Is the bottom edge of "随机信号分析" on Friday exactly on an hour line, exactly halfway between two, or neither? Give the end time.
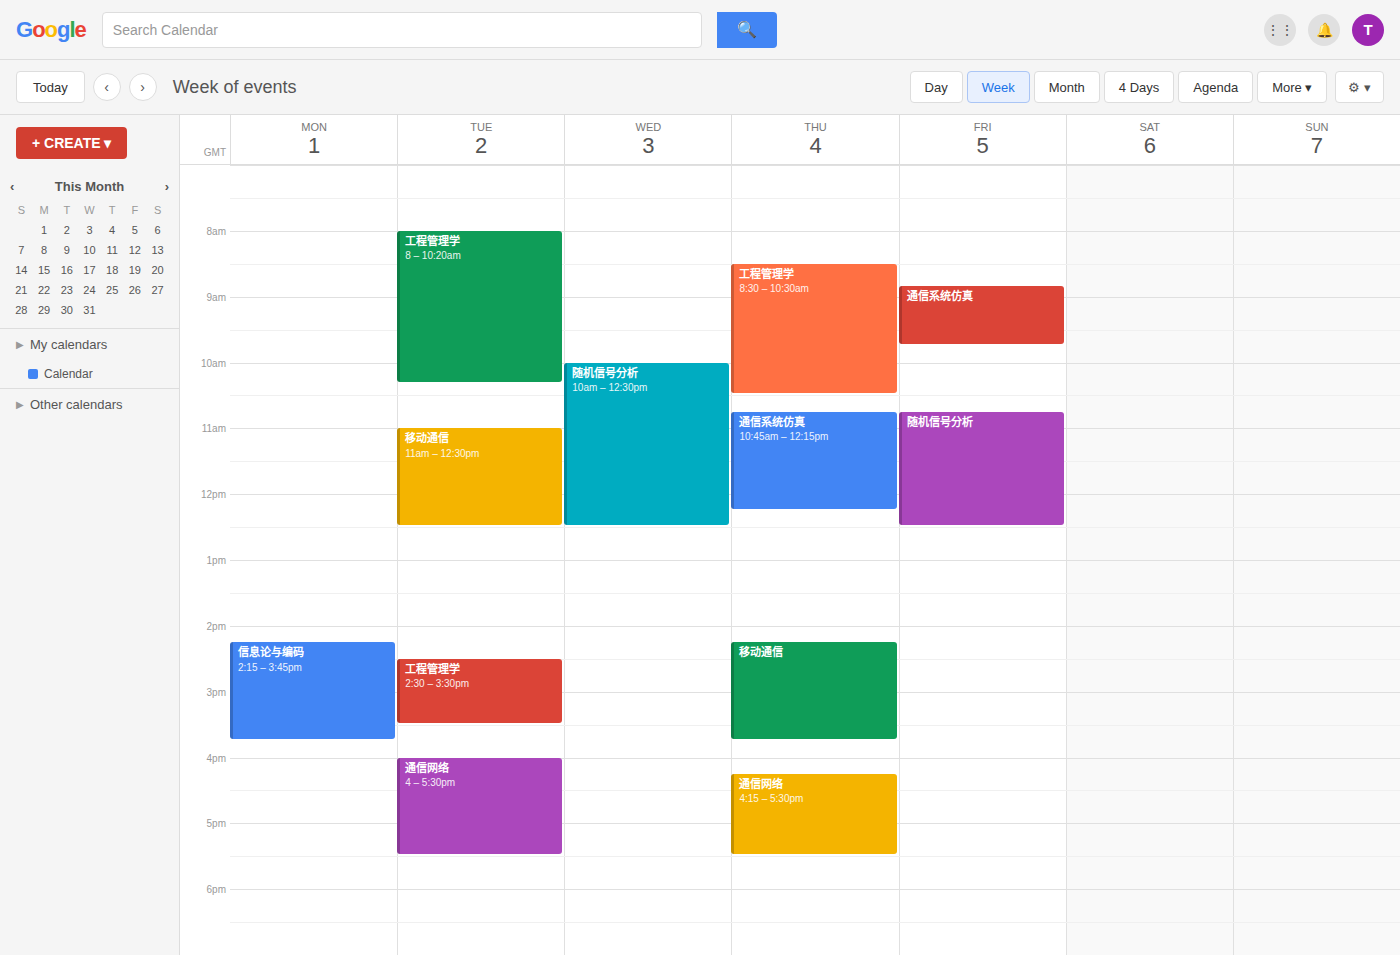
12:30 PM -- halfway between the 12 PM and 1 PM lines.